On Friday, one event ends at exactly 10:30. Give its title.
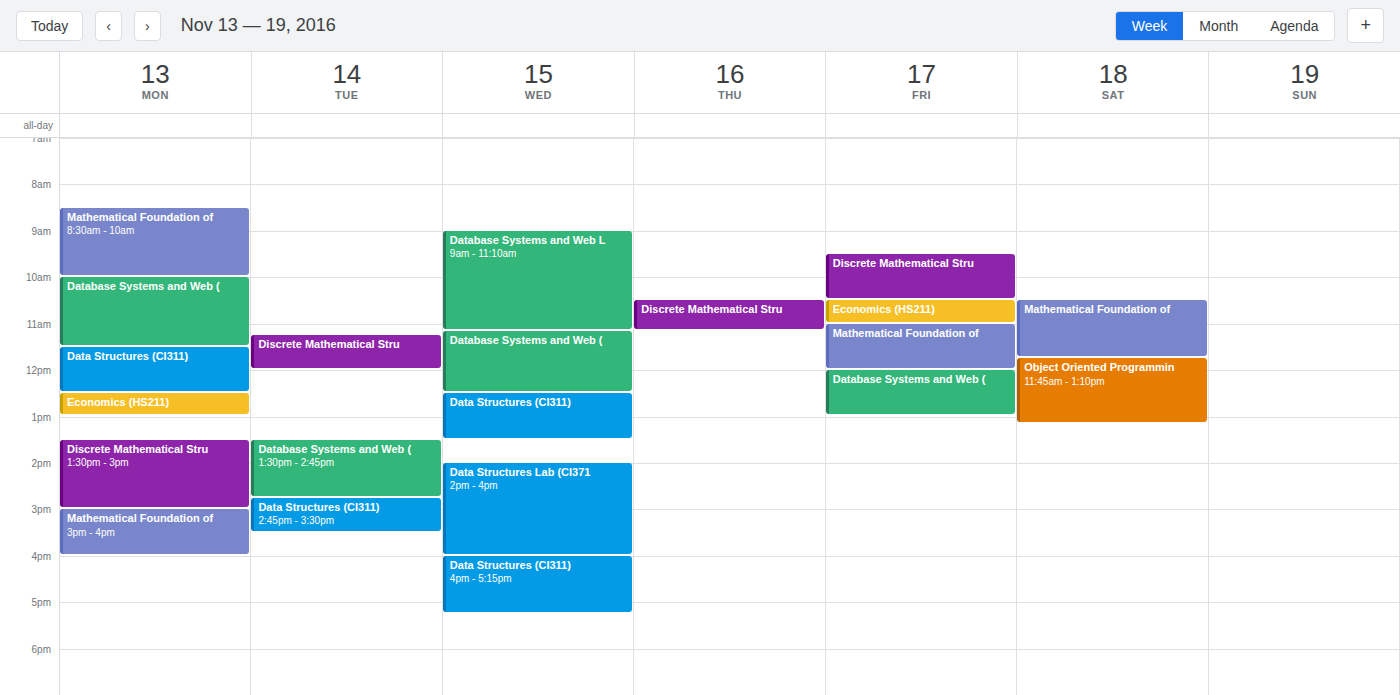
"Discrete Mathematical Stru"